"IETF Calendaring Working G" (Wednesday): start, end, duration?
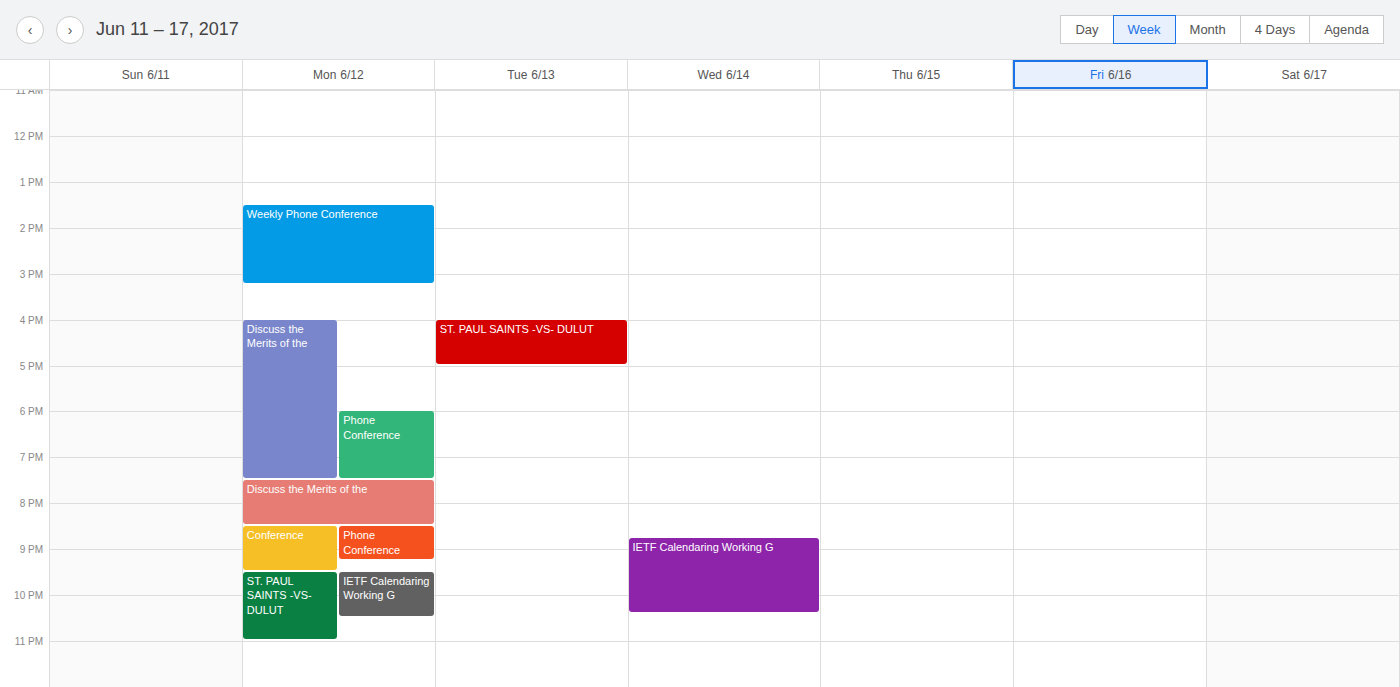
8:45 PM to 10:25 PM, 1 hour 40 minutes